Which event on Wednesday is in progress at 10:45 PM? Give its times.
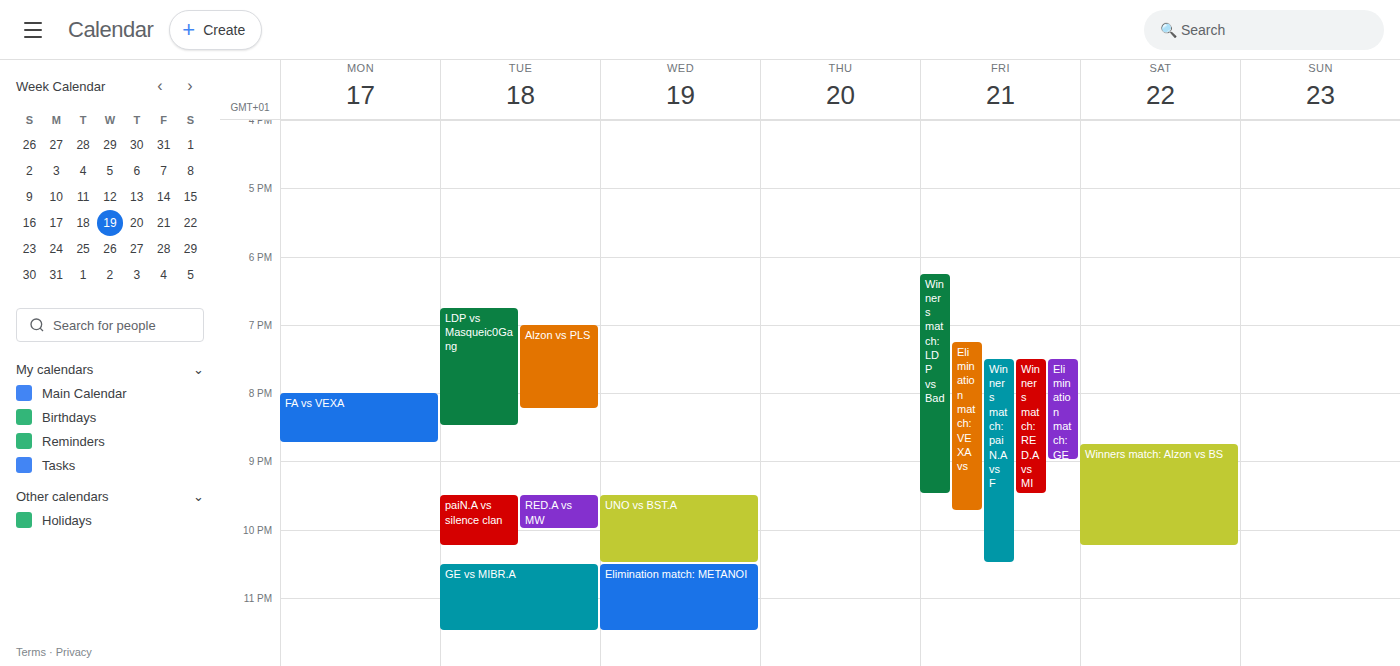
"Elimination match: METANOI", 10:30 PM to 11:30 PM